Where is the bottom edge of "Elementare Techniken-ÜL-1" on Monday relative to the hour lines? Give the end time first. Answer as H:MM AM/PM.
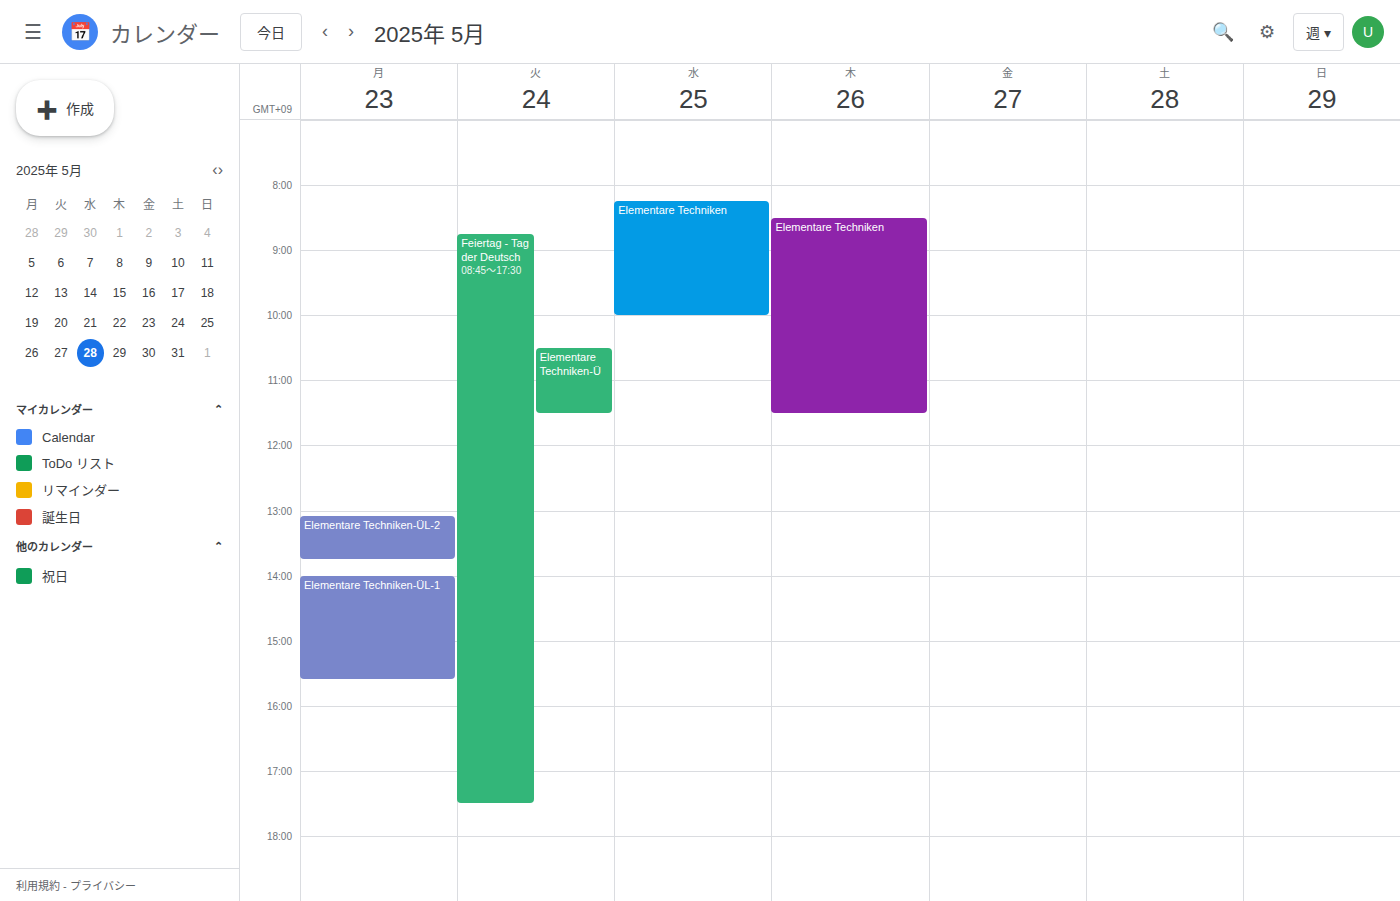
3:35 PM -- neither: 35 minutes below the 3 PM line and 25 minutes above the 4 PM line.